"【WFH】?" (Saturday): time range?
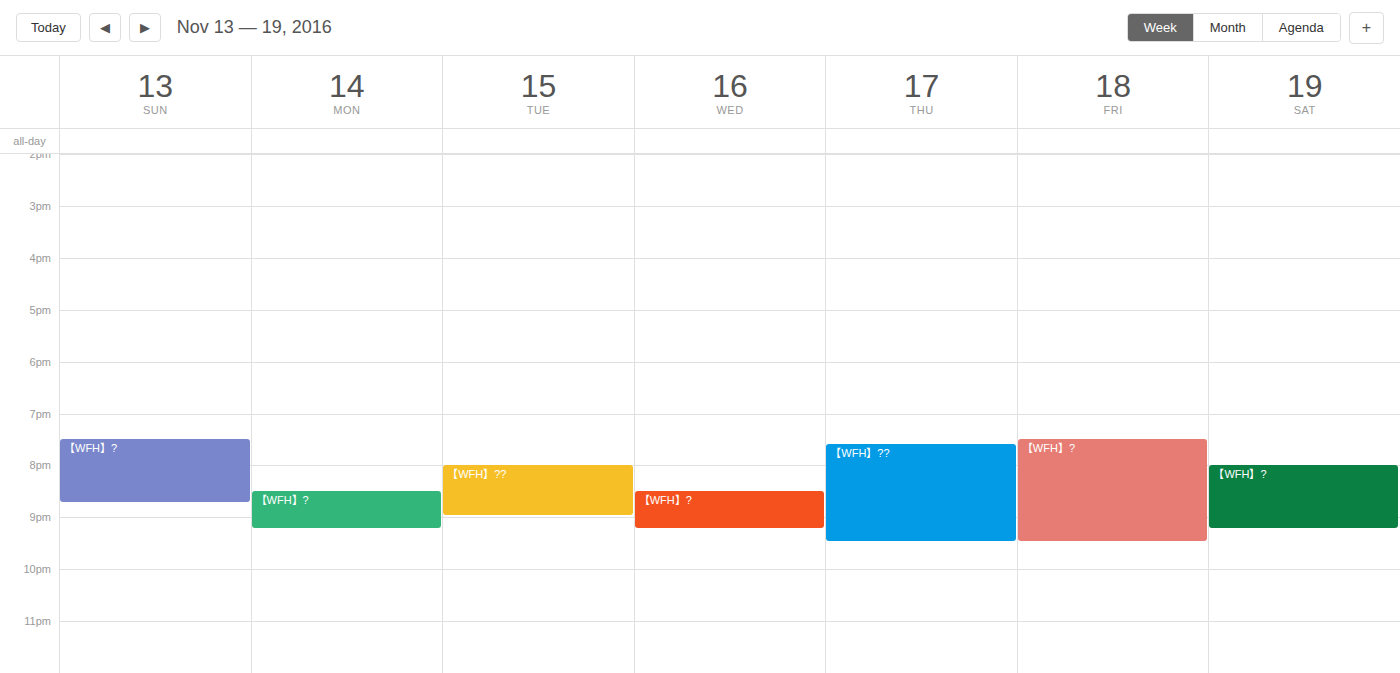
8:00 PM to 9:15 PM